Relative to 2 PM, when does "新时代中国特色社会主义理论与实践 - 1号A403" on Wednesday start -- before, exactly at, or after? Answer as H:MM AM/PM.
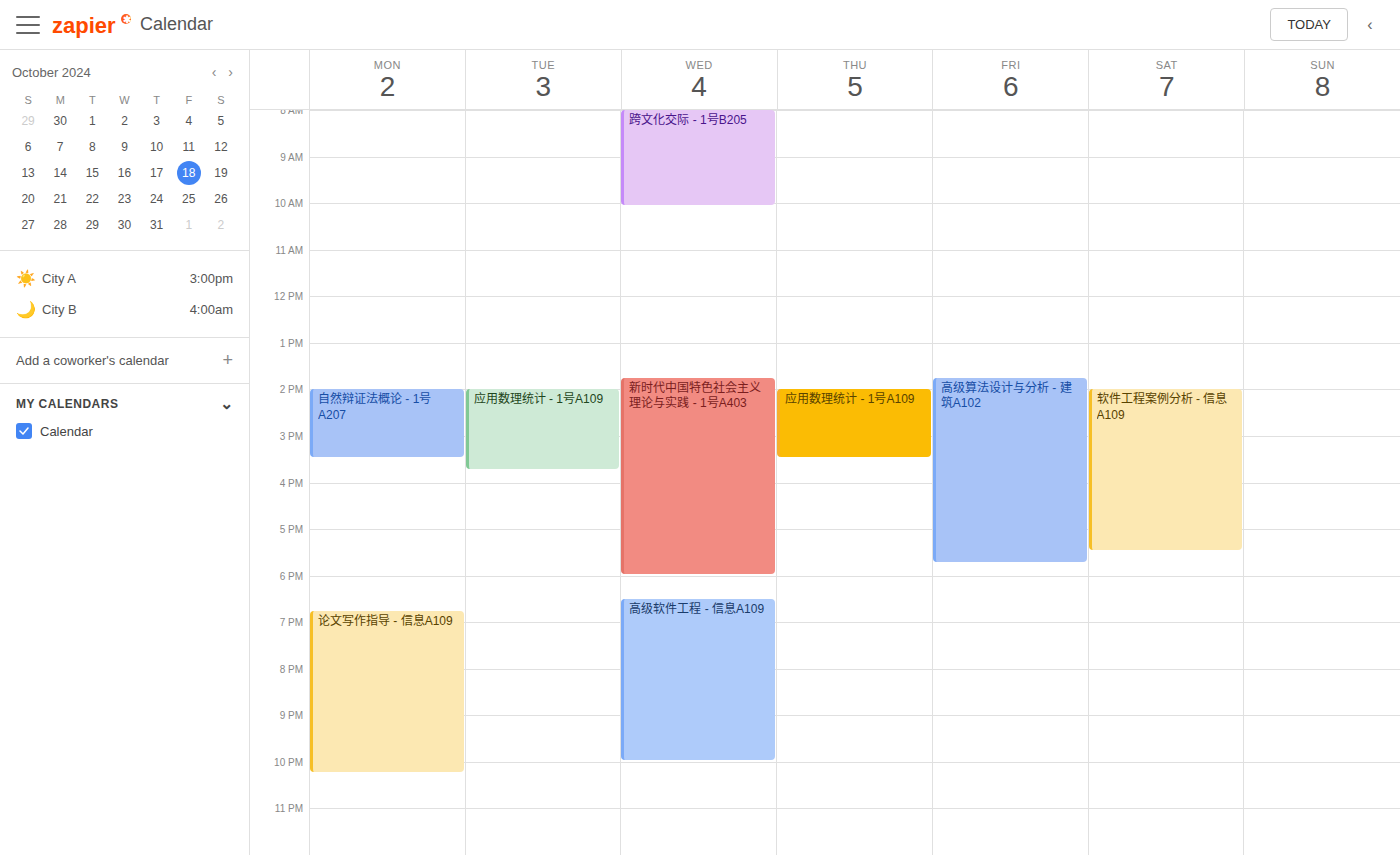
1:45 PM -- before 2 PM, 15 minutes above the 2 PM line.